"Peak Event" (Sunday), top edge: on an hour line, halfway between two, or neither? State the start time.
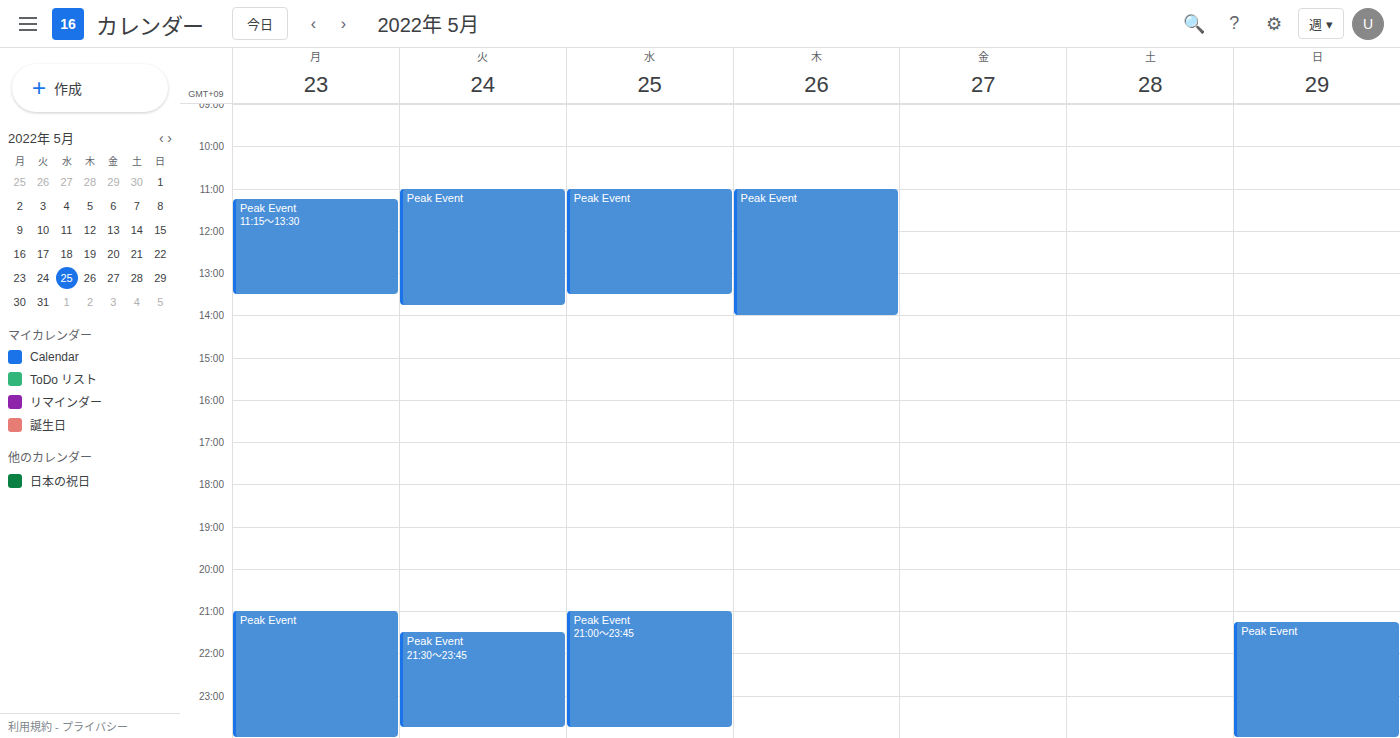
9:15 PM -- neither: a quarter of the way from the 9 PM line to the 10 PM line.